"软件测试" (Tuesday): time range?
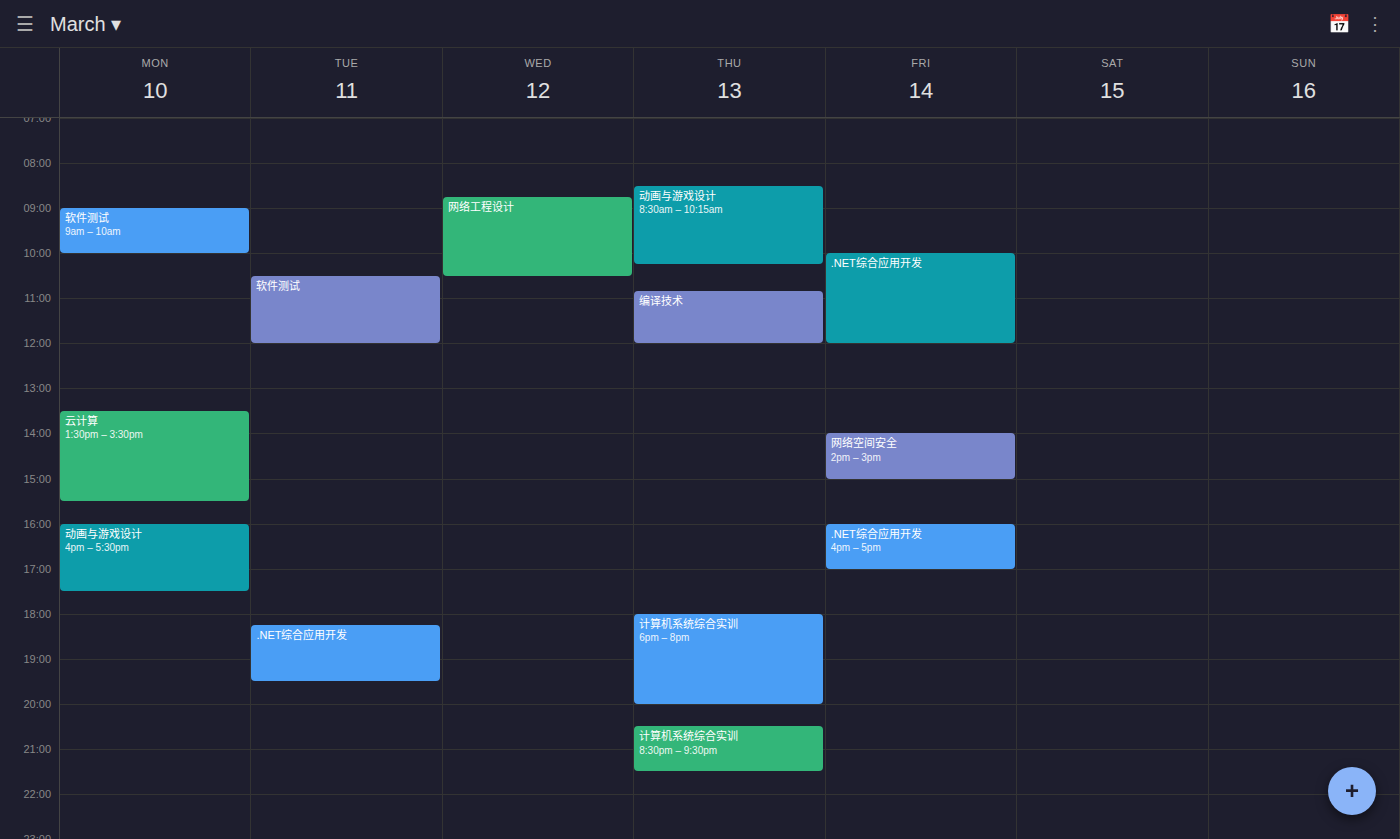
10:30 to 12:00